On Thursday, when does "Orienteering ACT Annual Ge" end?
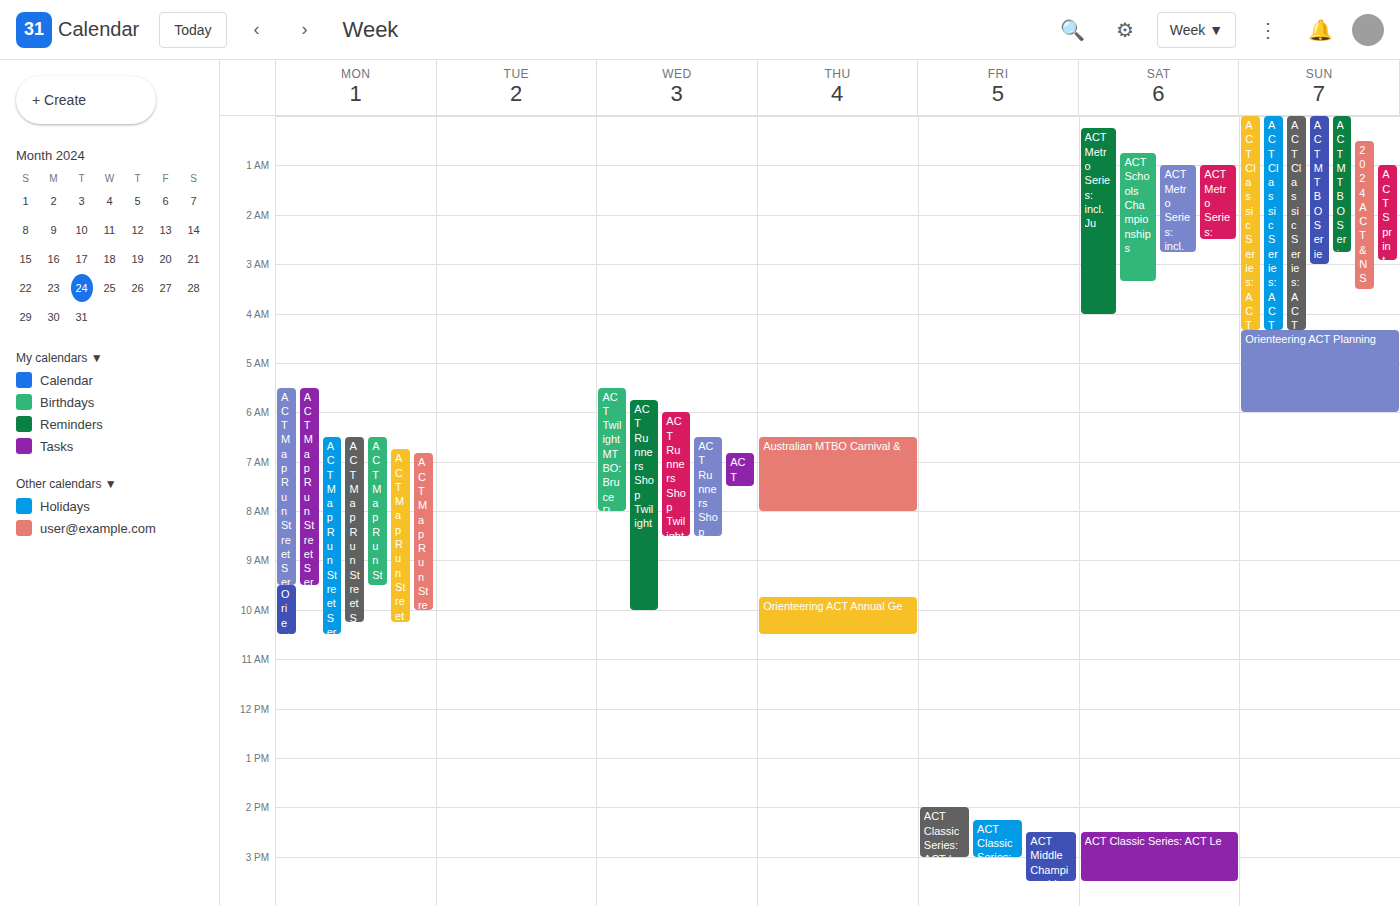
10:30 AM